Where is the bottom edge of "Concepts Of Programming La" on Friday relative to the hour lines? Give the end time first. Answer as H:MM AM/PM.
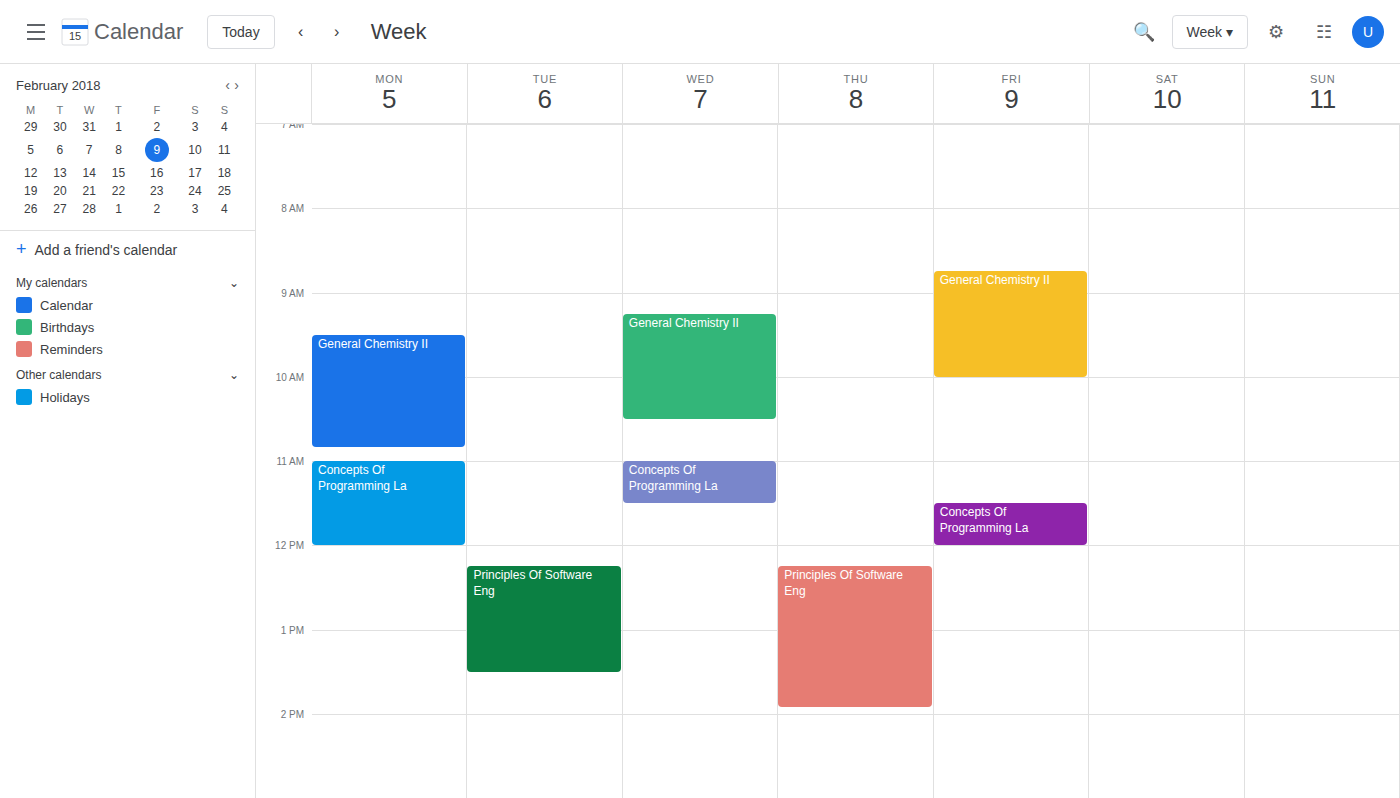
12:00 PM -- exactly on the 12 PM line.